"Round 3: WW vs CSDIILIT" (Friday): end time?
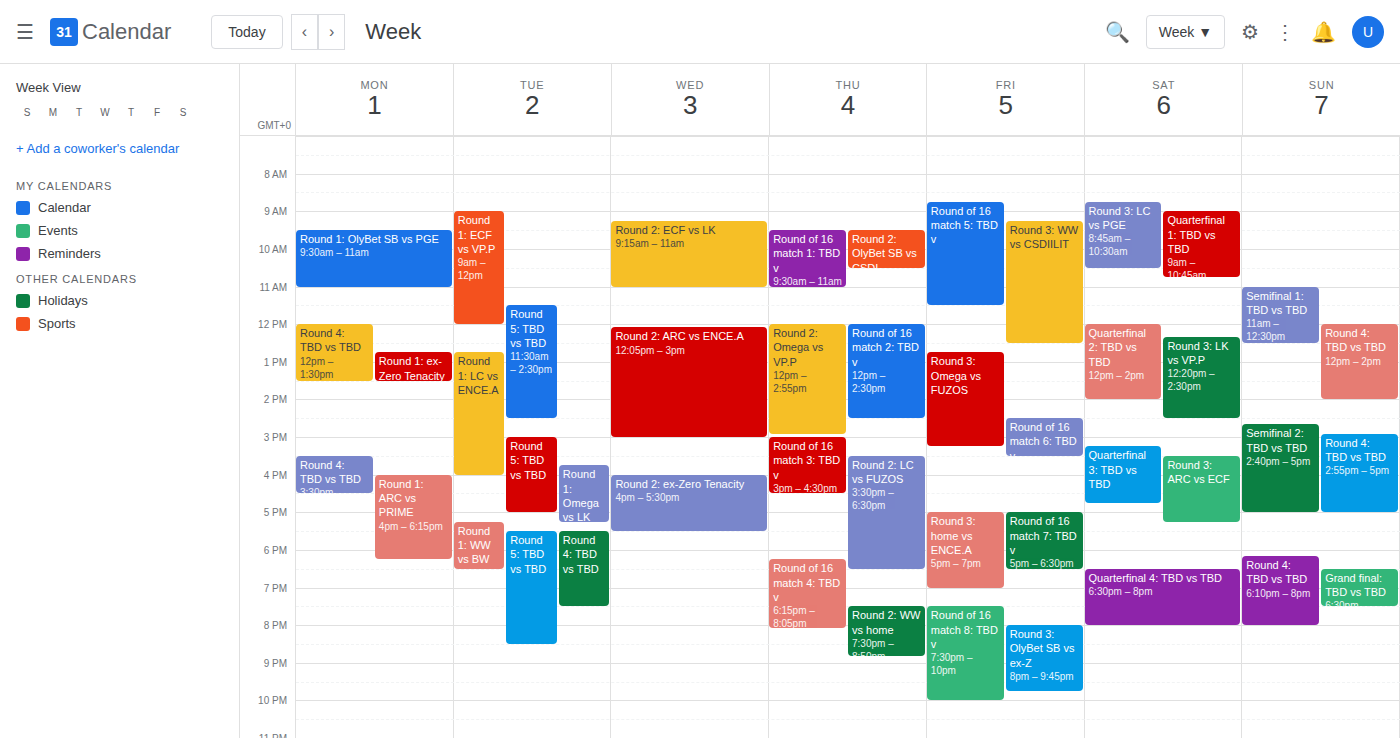
12:30 PM